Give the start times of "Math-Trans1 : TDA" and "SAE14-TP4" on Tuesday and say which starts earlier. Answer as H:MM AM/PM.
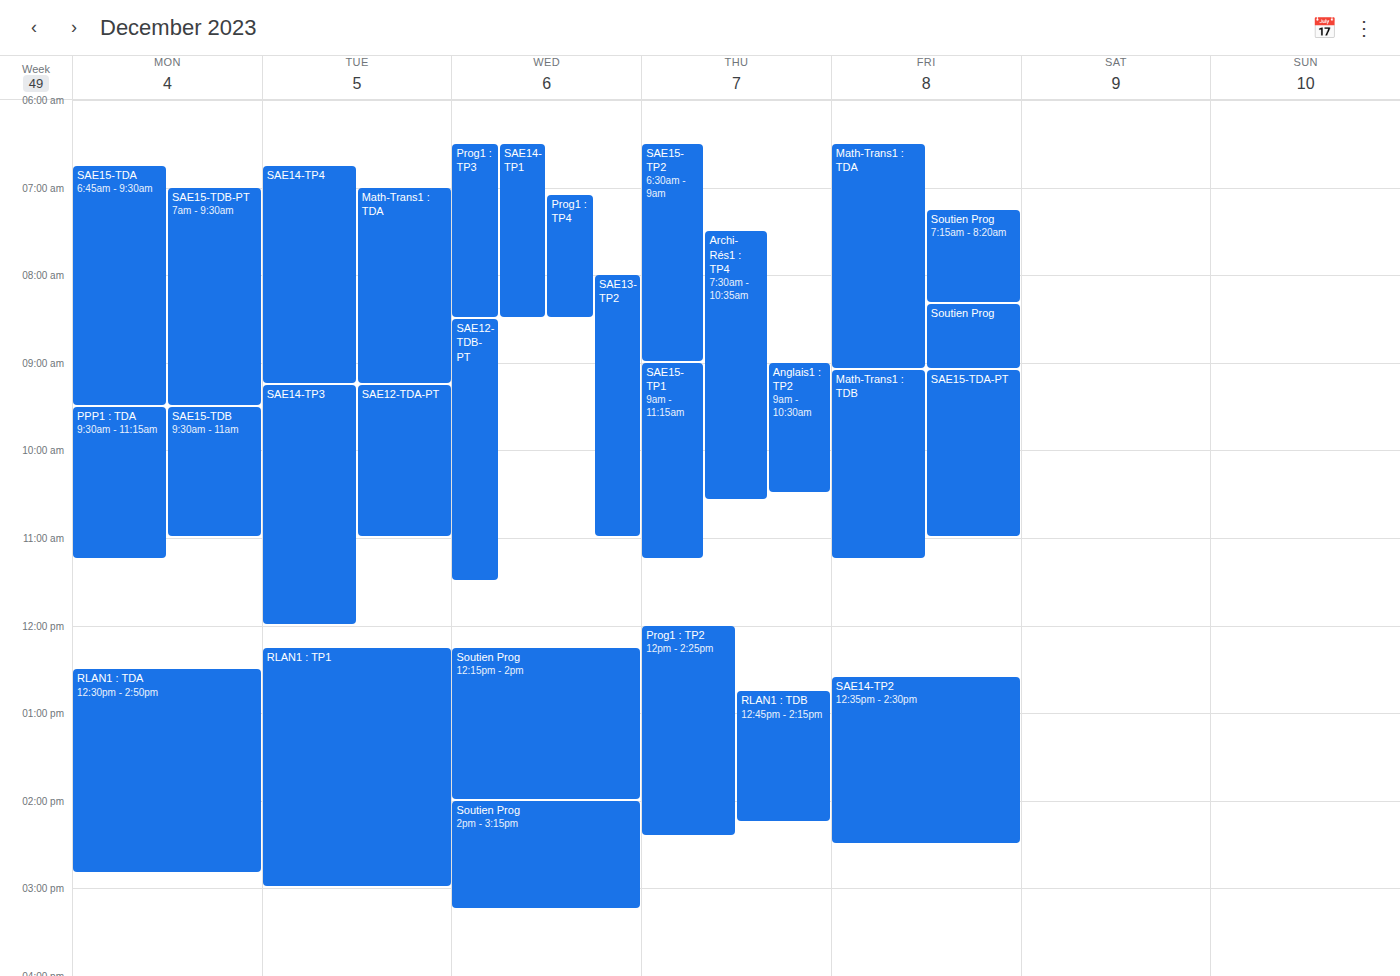
"SAE14-TP4" 6:45 AM; "Math-Trans1 : TDA" 7:00 AM.